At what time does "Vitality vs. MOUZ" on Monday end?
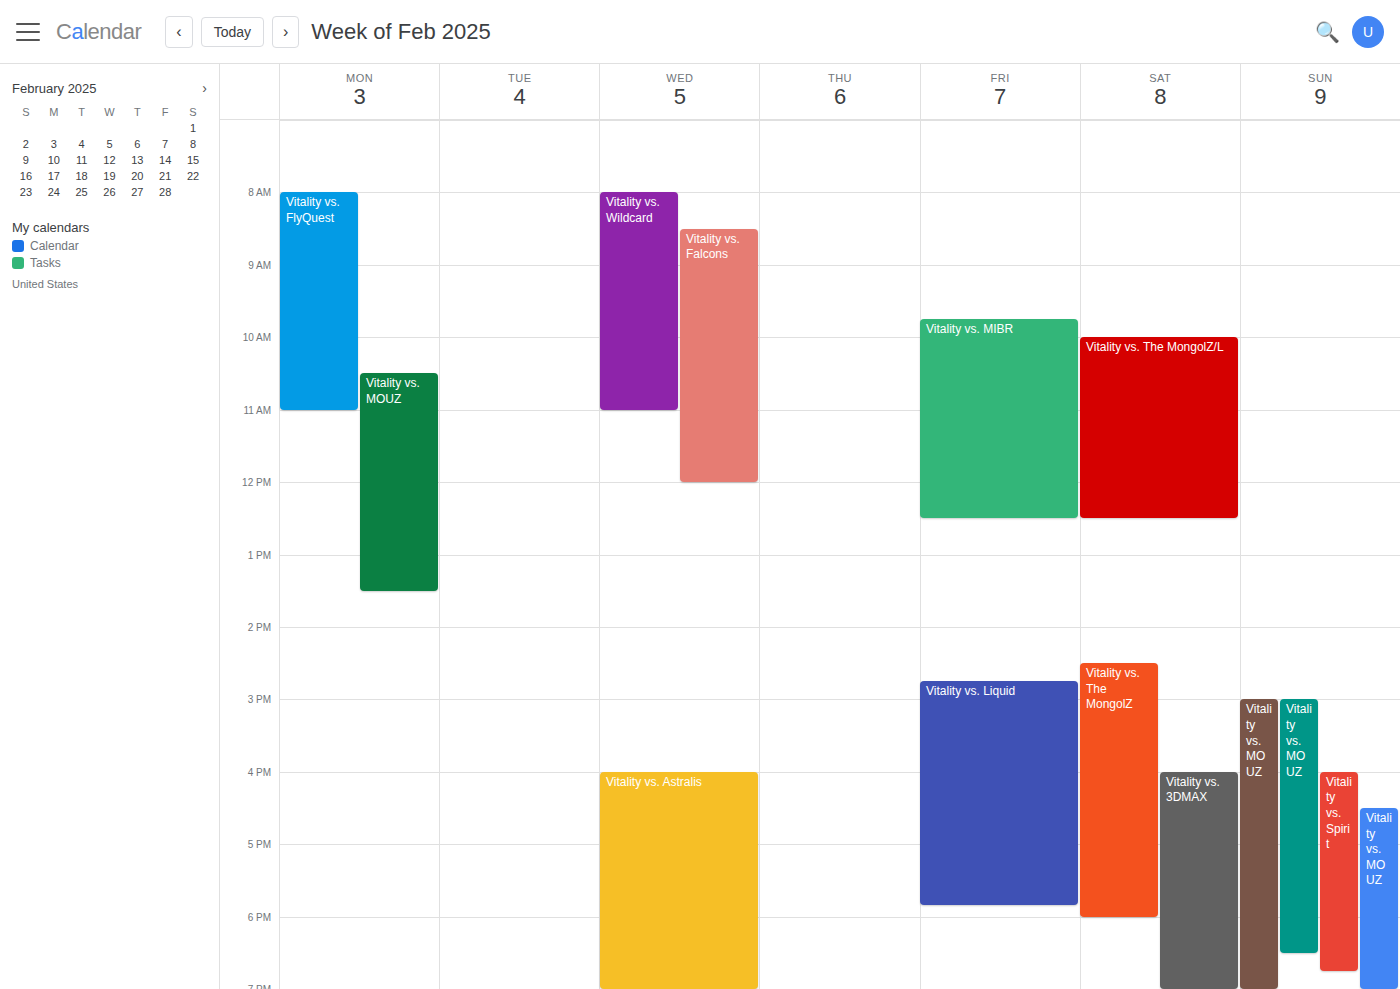
1:30 PM